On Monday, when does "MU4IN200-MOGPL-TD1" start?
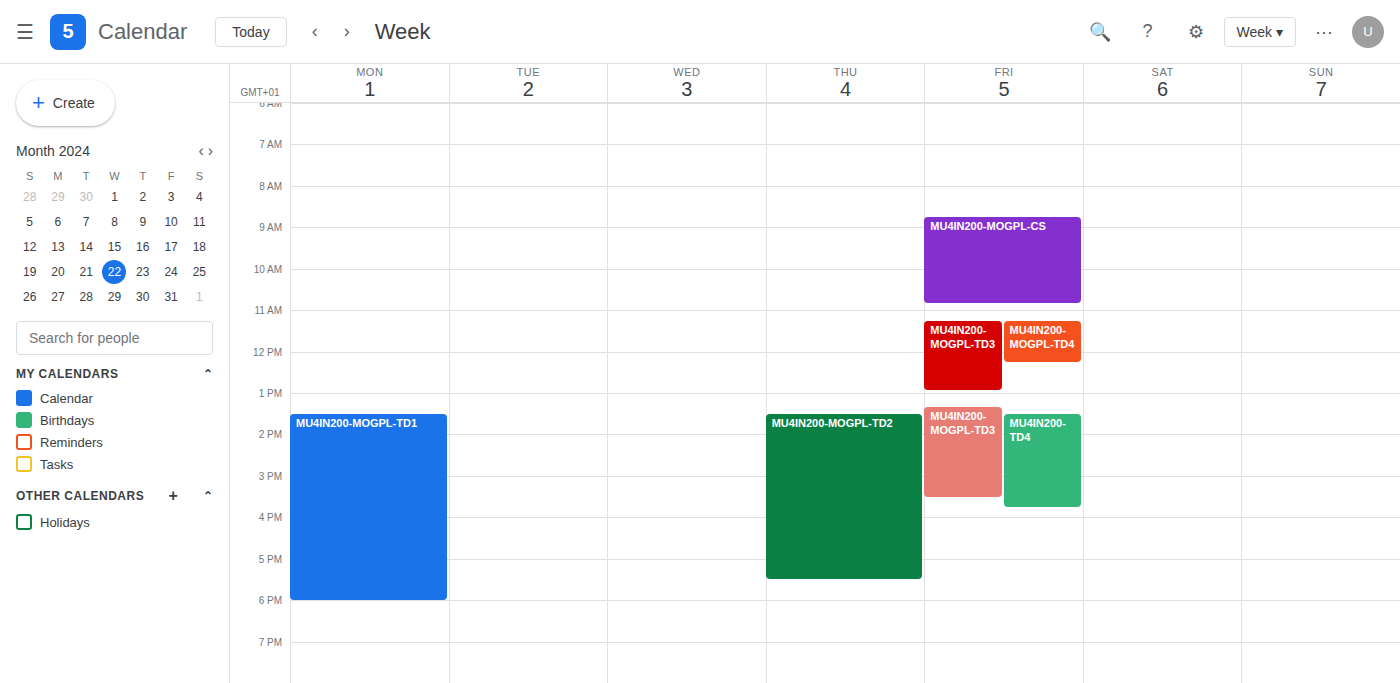
1:30 PM